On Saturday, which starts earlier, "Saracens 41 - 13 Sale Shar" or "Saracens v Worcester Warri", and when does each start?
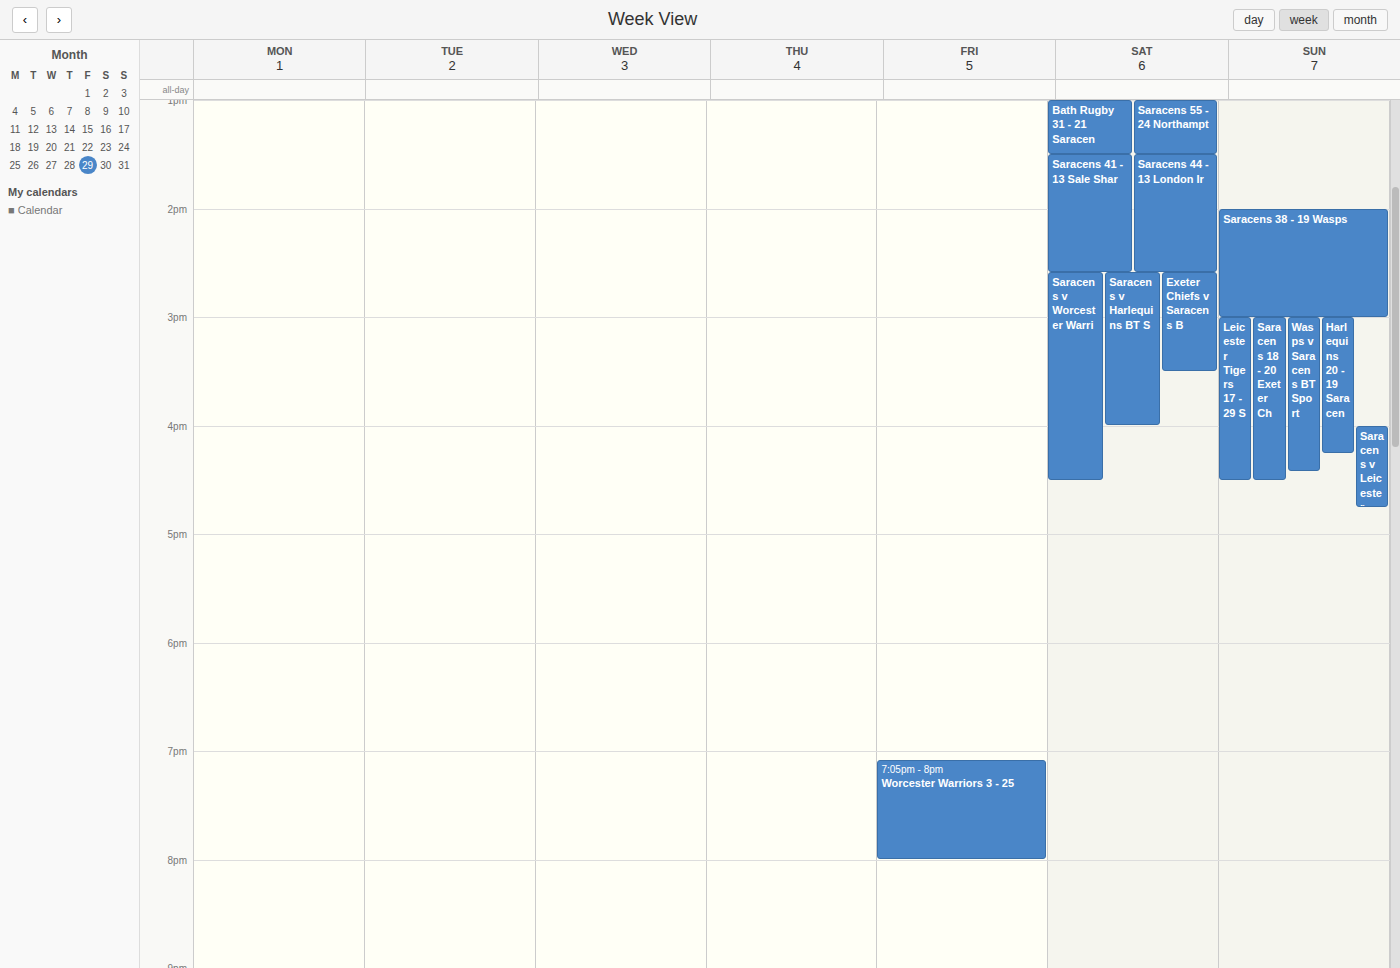
"Saracens 41 - 13 Sale Shar" 1:30 PM; "Saracens v Worcester Warri" 2:35 PM.